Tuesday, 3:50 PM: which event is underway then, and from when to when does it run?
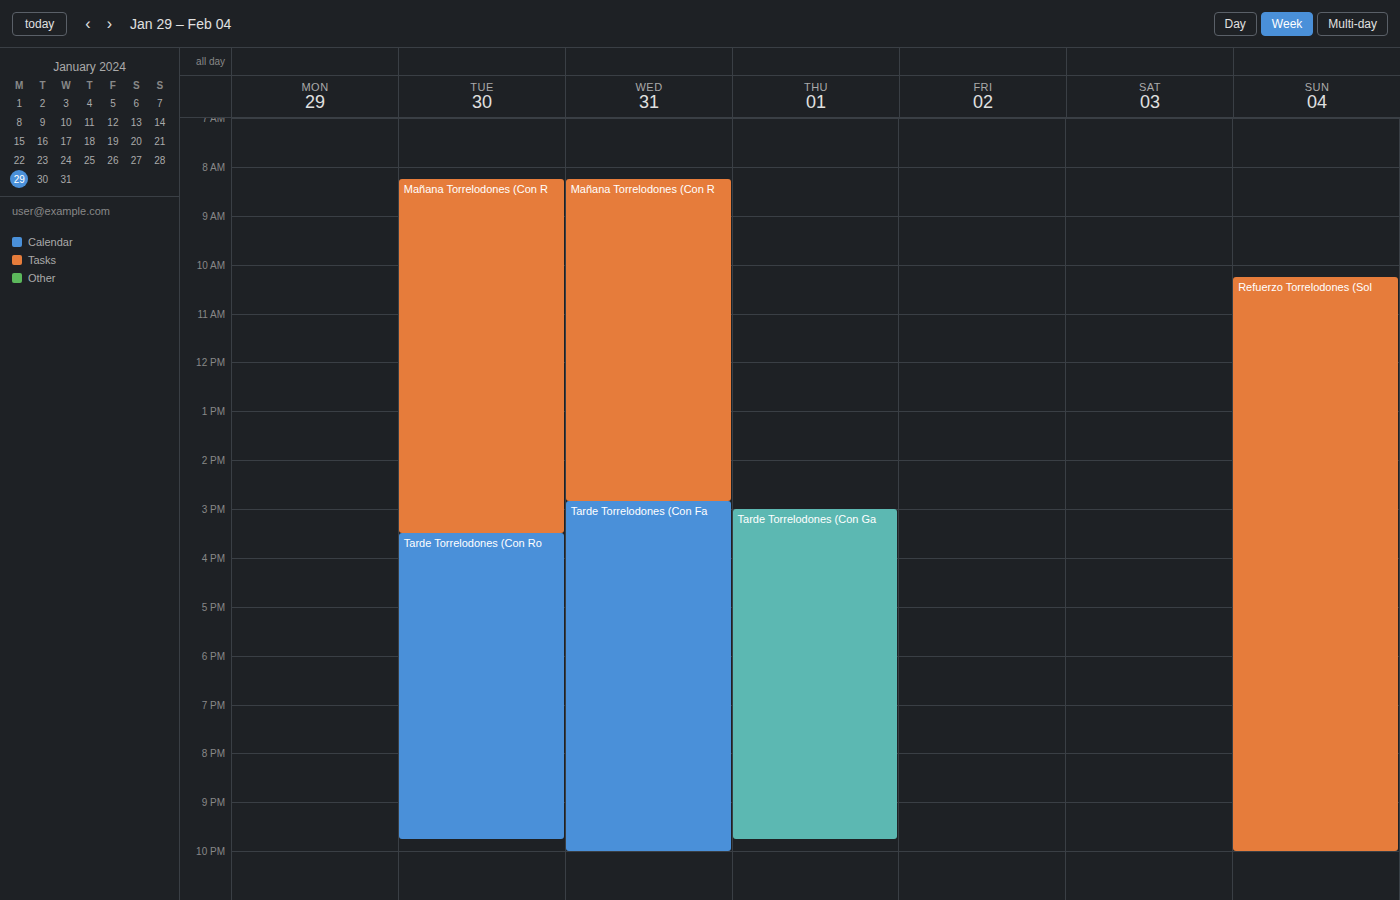
"Tarde Torrelodones (Con Ro", 3:30 PM to 9:45 PM